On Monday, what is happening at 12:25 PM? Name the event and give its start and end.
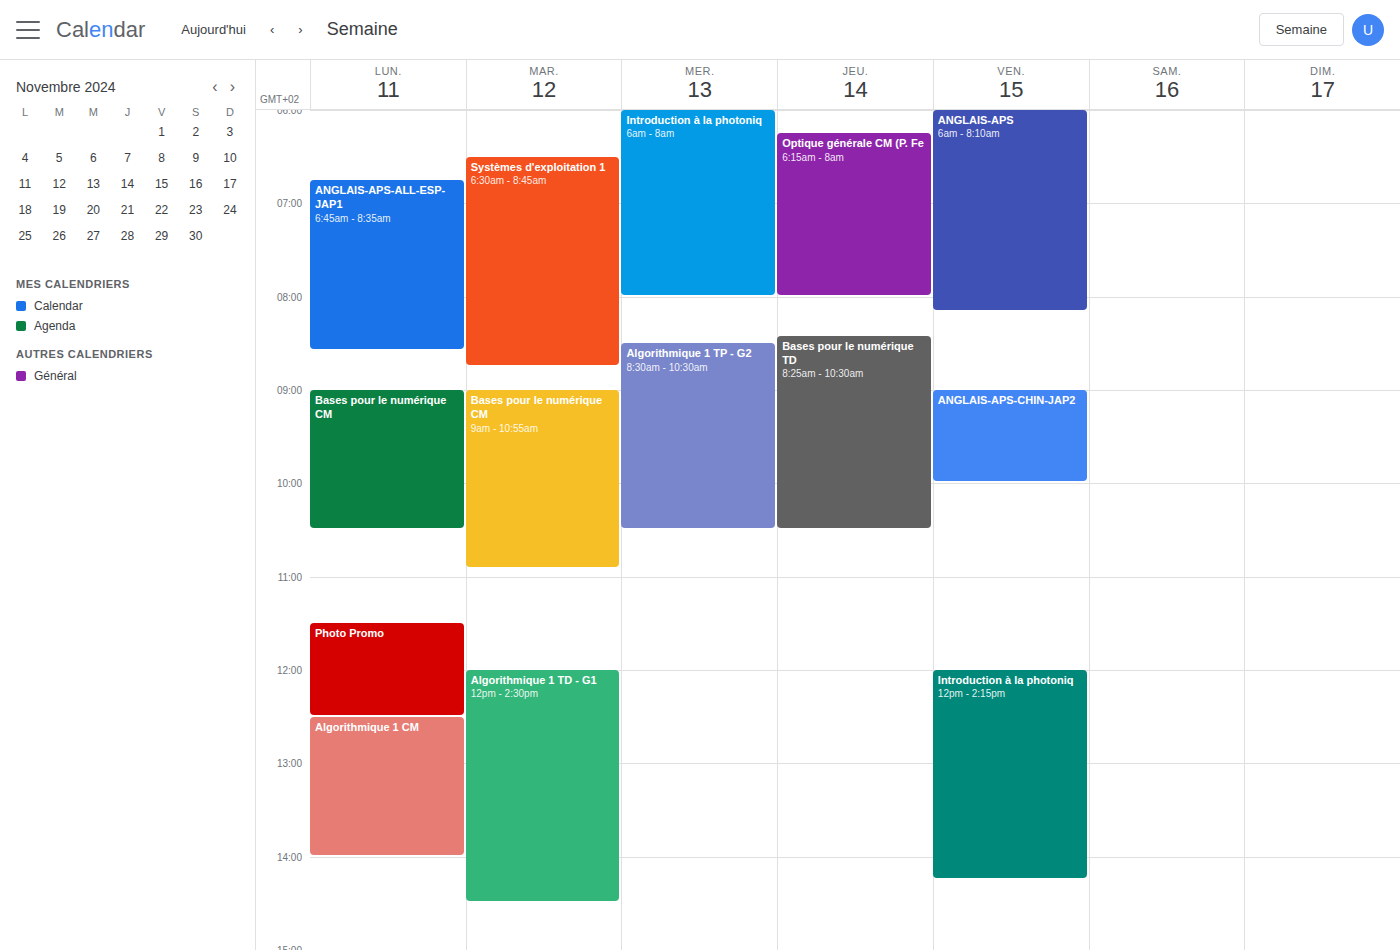
"Photo Promo", 11:30 AM to 12:30 PM